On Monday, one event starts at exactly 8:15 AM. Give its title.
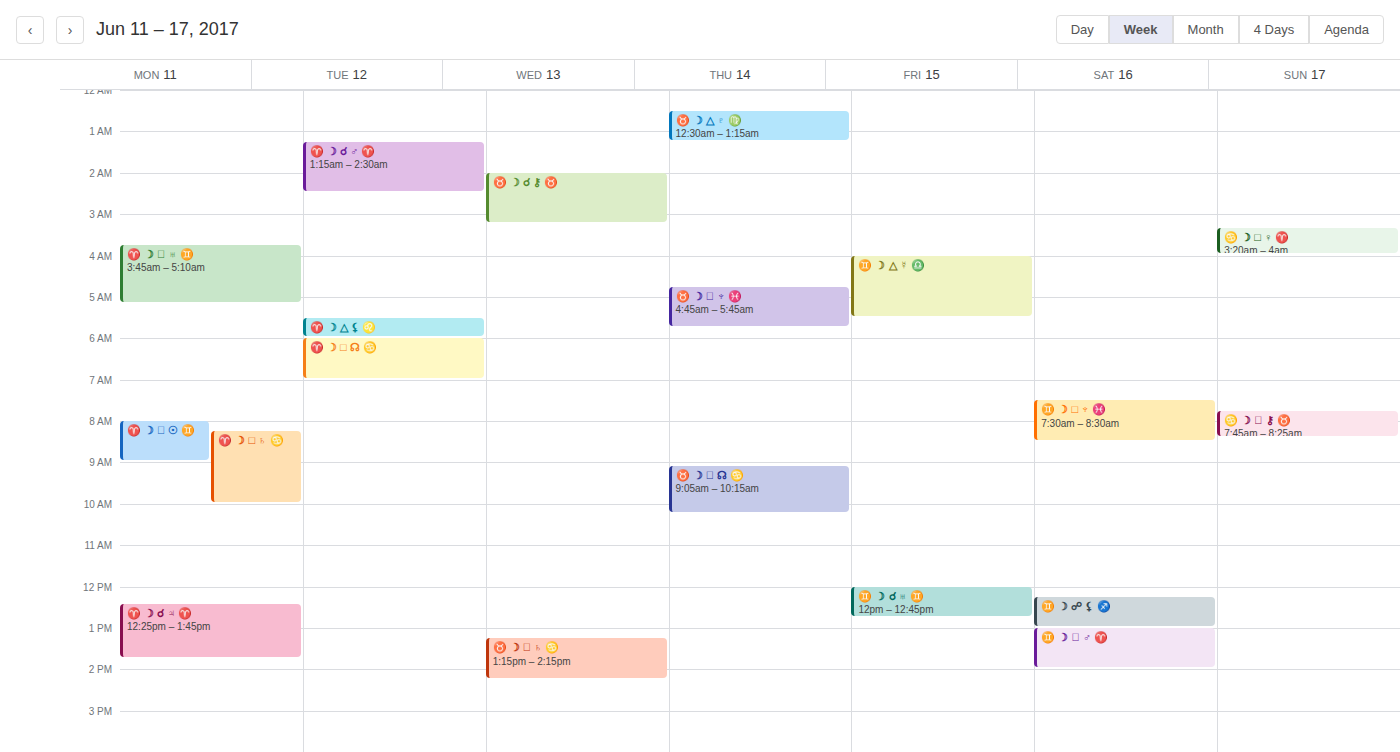
"♈️ ☽ □ ♄ ♋️"